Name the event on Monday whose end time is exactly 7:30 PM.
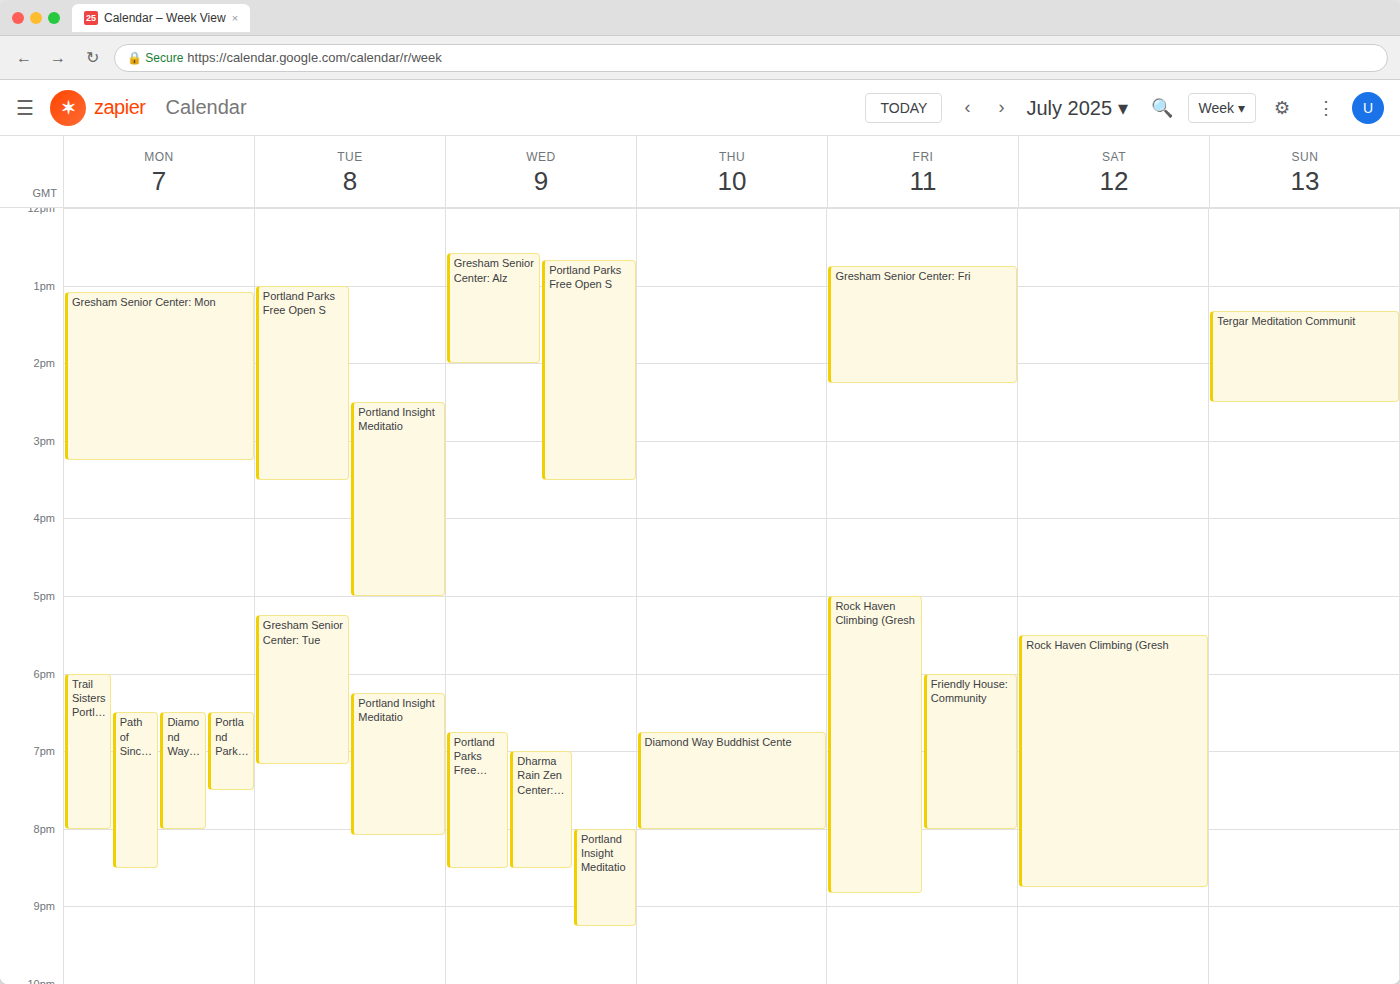
"Portland Parks Free Open S"